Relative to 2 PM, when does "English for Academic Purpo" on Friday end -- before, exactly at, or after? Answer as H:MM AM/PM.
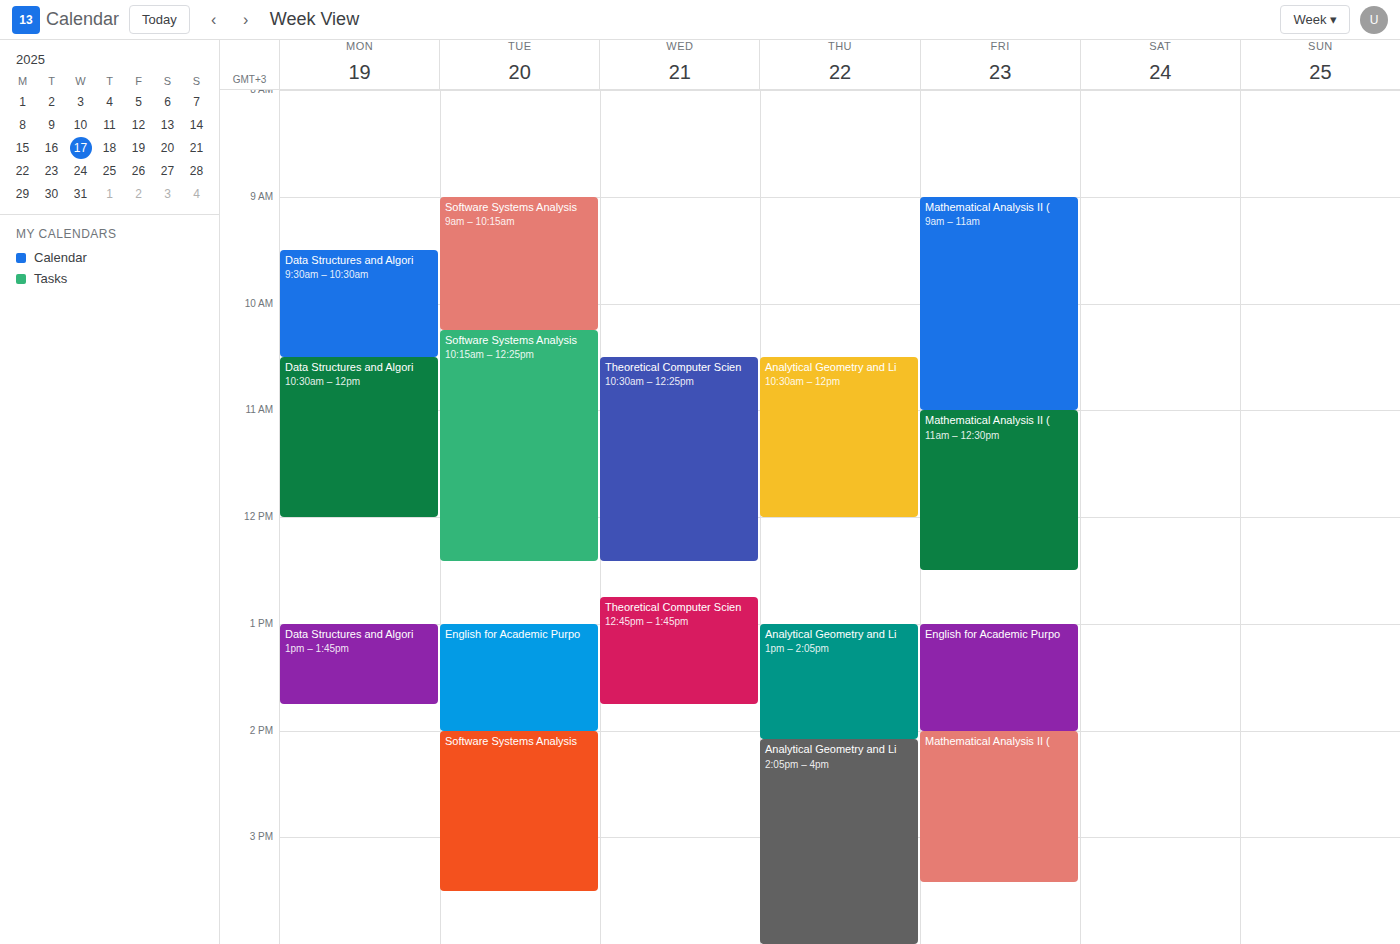
2:00 PM -- exactly at 2 PM, on the 2 PM line.